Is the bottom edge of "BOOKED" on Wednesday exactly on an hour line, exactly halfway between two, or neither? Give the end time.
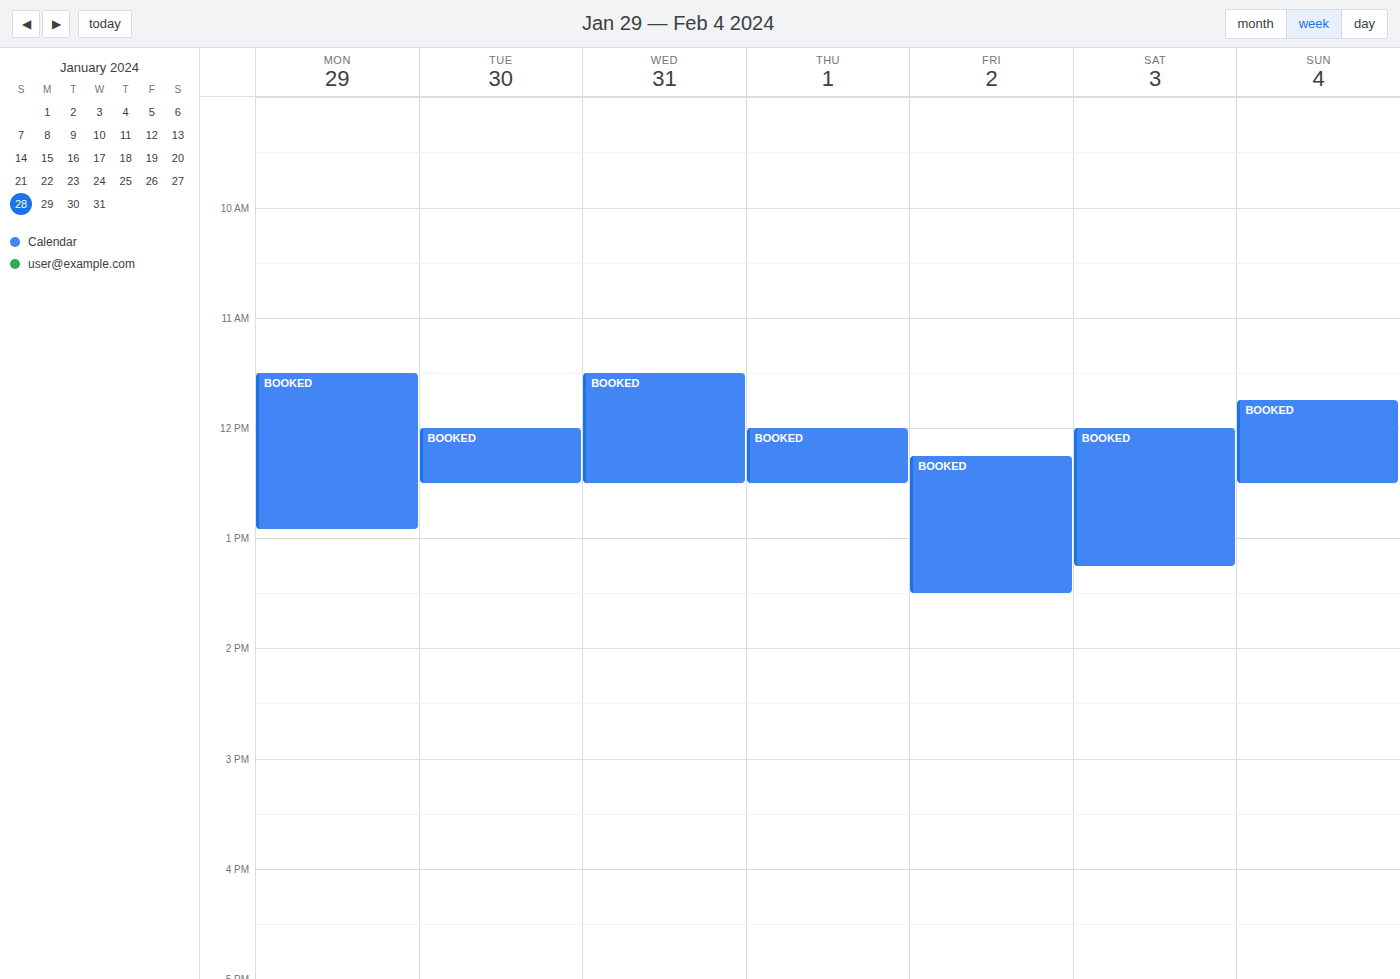
12:30 PM -- halfway between the 12 PM and 1 PM lines.